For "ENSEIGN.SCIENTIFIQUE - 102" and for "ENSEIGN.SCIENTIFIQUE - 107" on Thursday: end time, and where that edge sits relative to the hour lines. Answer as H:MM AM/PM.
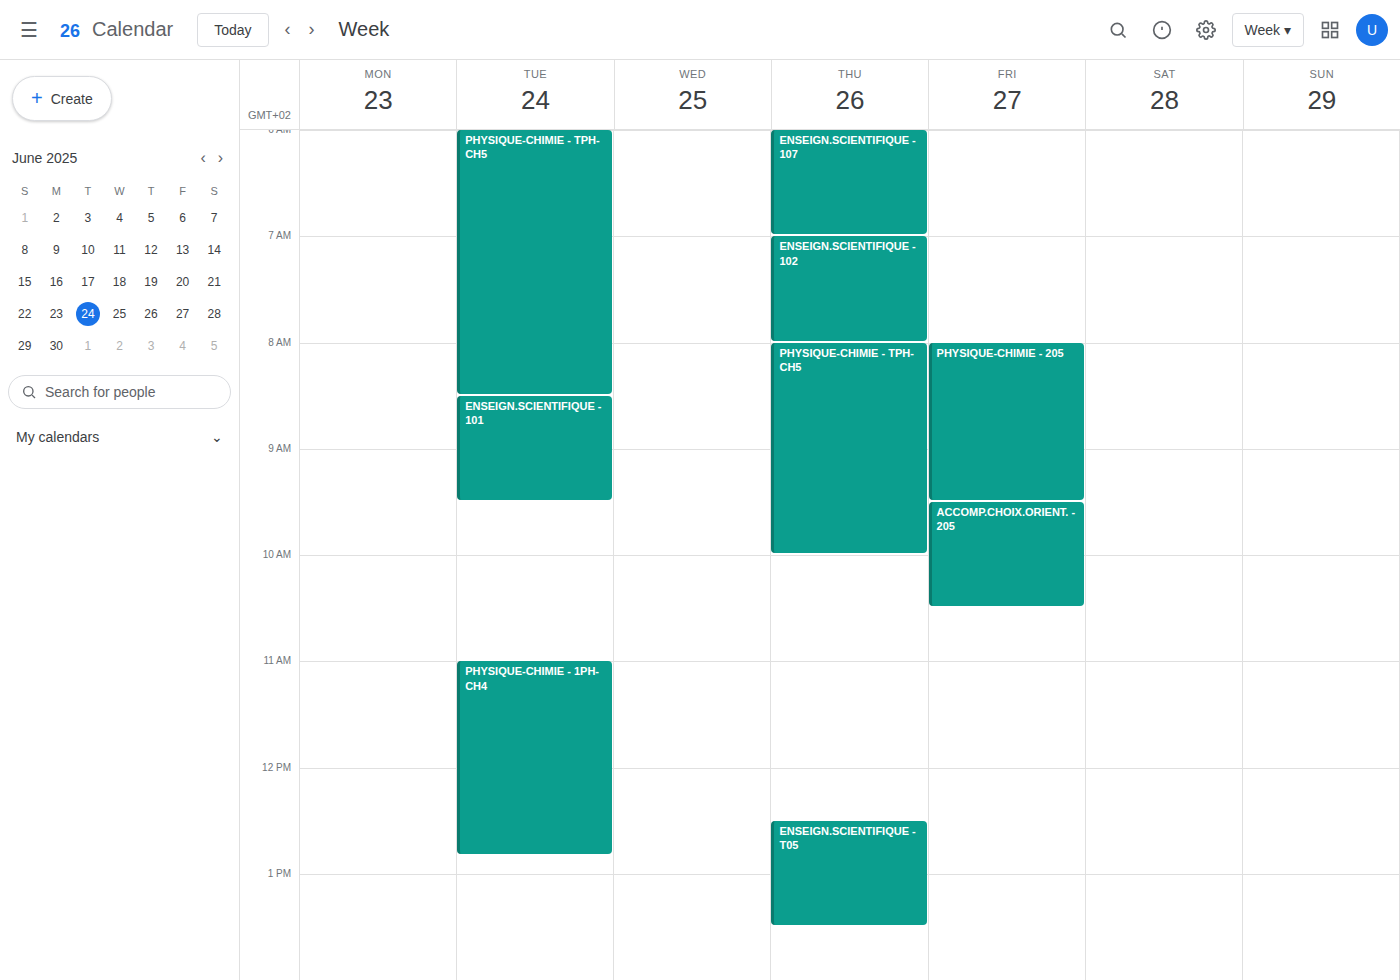
"ENSEIGN.SCIENTIFIQUE - 102": 8:00 AM, exactly on the 8 AM line. "ENSEIGN.SCIENTIFIQUE - 107": 7:00 AM, exactly on the 7 AM line.